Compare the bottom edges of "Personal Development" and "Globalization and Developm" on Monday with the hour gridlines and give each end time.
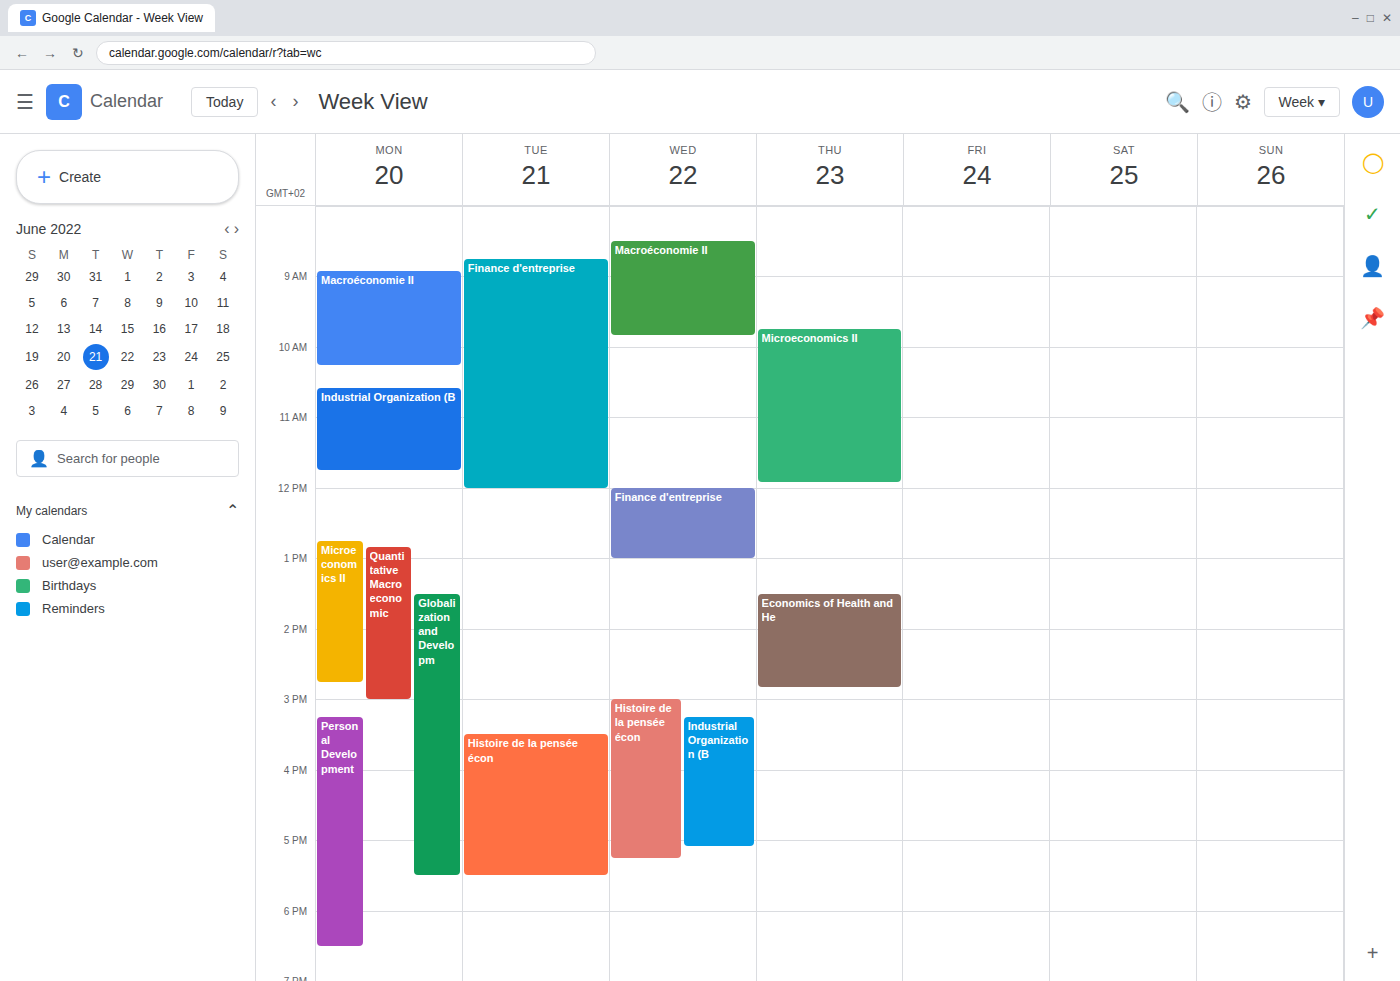
"Personal Development": 6:30 PM, halfway between the 6 PM and 7 PM lines. "Globalization and Developm": 5:30 PM, halfway between the 5 PM and 6 PM lines.